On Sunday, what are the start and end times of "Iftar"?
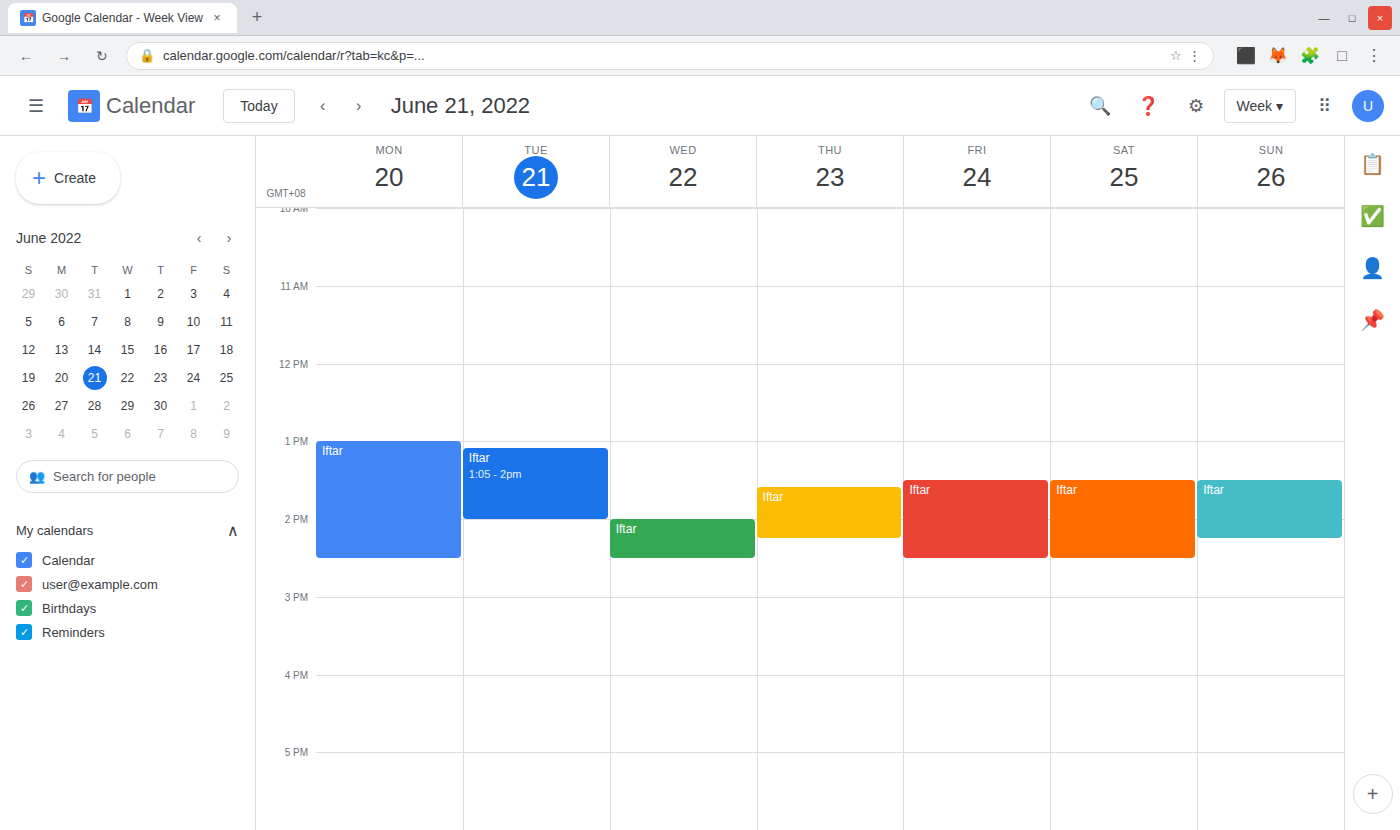
1:30 PM to 2:15 PM